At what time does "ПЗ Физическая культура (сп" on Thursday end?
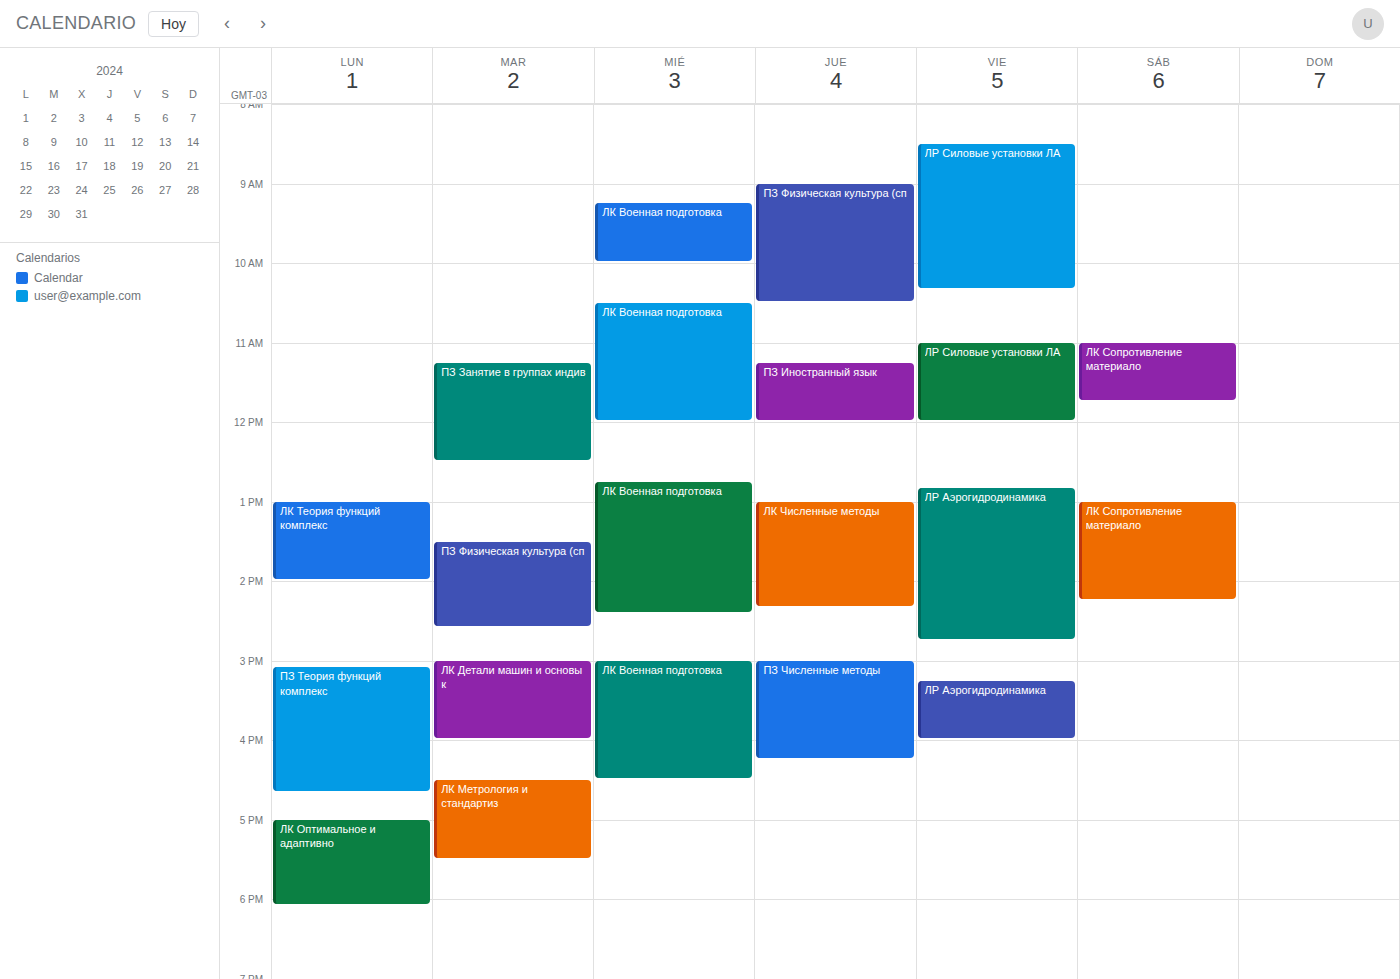
10:30 AM